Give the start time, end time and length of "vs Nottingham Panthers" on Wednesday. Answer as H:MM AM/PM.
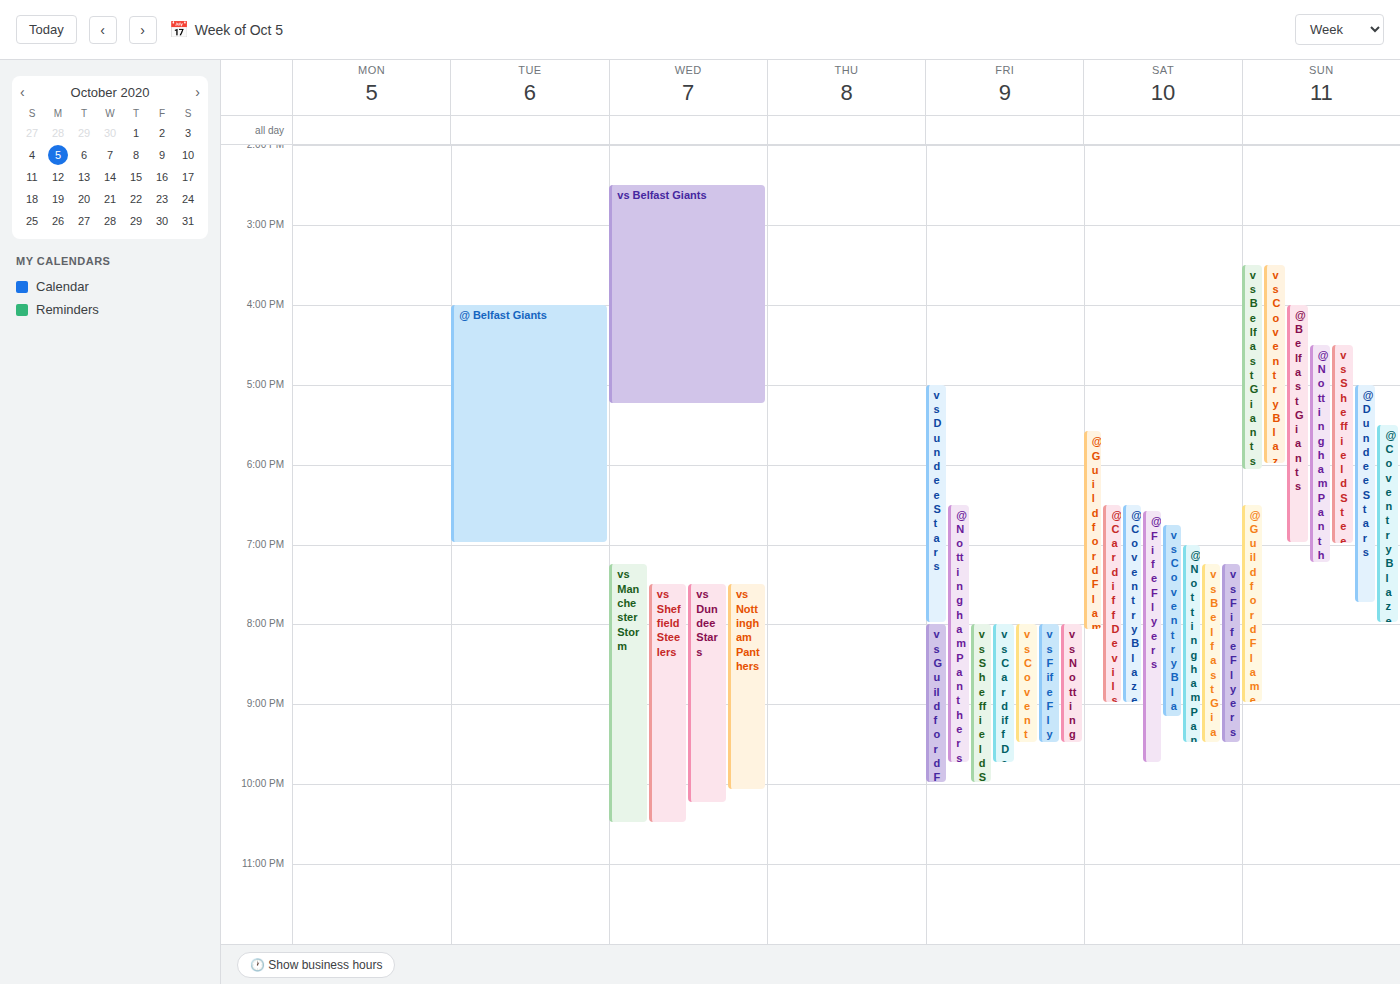
7:30 PM to 10:05 PM, 2 hours 35 minutes